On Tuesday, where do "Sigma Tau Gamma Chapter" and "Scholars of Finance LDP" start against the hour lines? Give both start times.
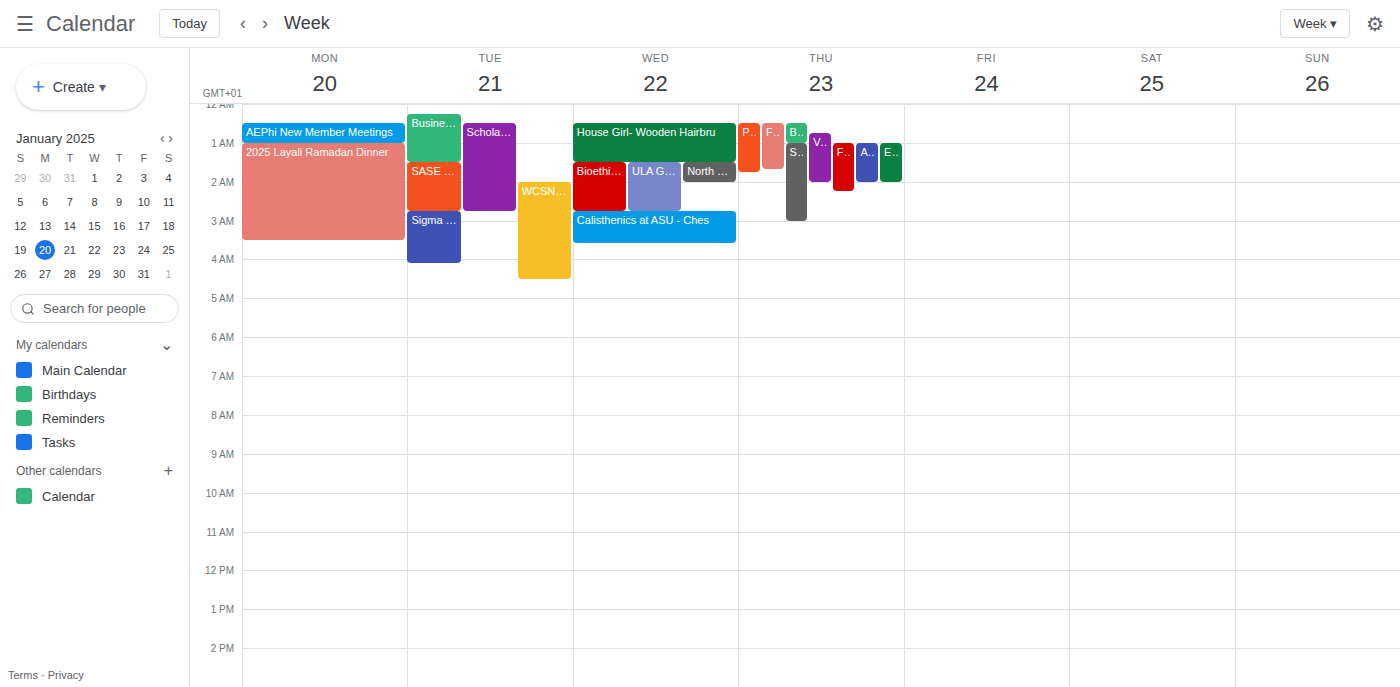
"Sigma Tau Gamma Chapter": 02:45, neither: three quarters of the way from the 02:00 line to the 03:00 line. "Scholars of Finance LDP": 00:30, halfway between the 00:00 and 01:00 lines.